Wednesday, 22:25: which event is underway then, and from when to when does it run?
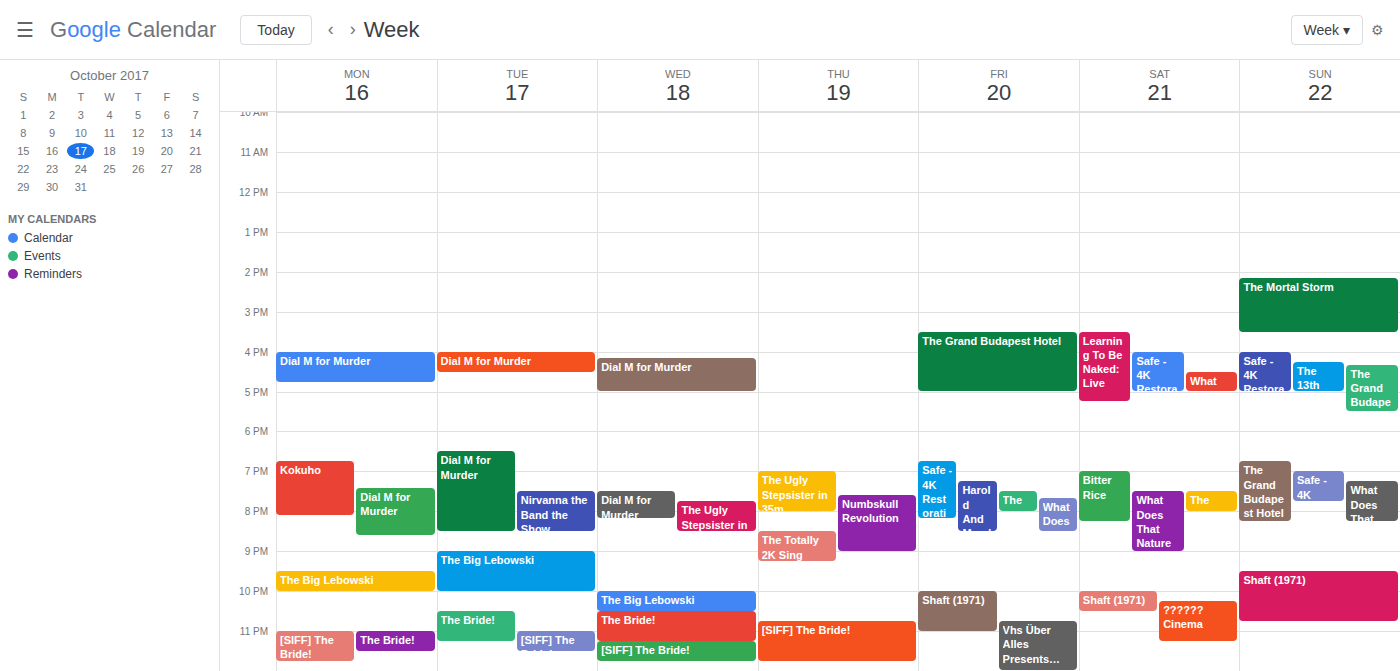
"The Big Lebowski", 22:00 to 22:30